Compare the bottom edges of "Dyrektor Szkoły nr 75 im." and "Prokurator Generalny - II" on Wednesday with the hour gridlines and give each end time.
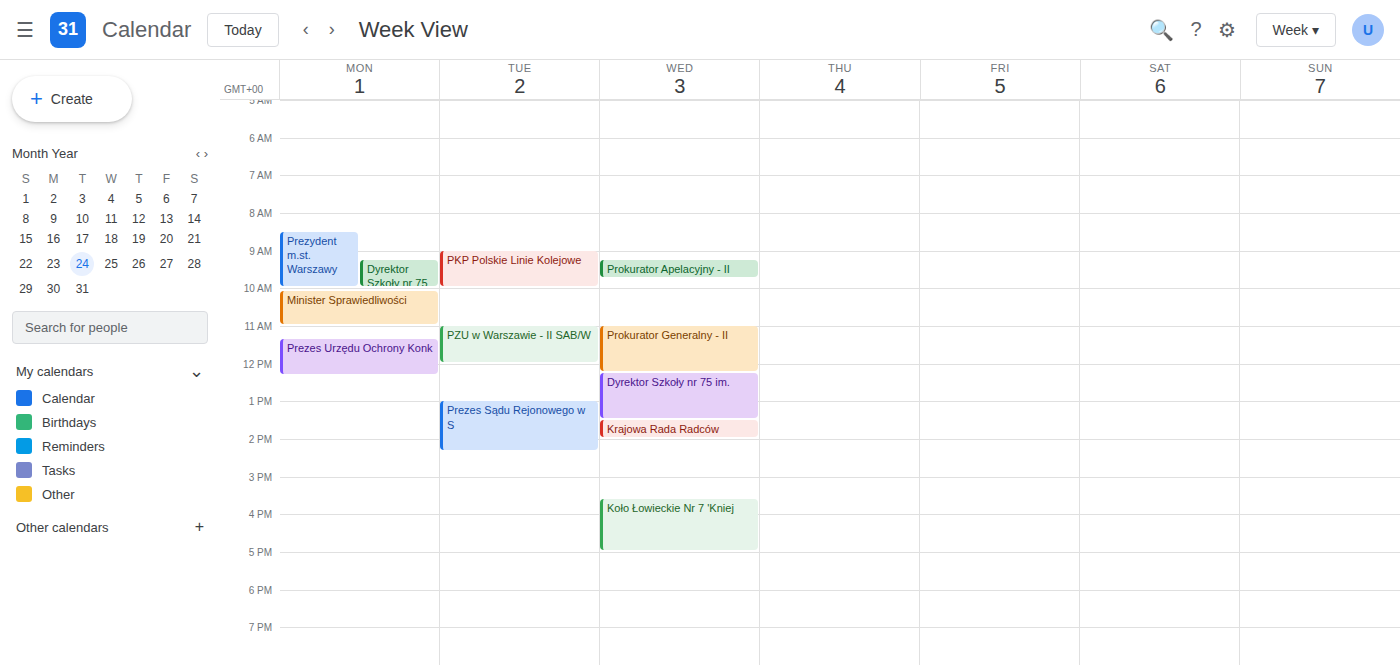
"Dyrektor Szkoły nr 75 im.": 13:30, halfway between the 13:00 and 14:00 lines. "Prokurator Generalny - II": 12:15, neither: a quarter of the way from the 12:00 line to the 13:00 line.